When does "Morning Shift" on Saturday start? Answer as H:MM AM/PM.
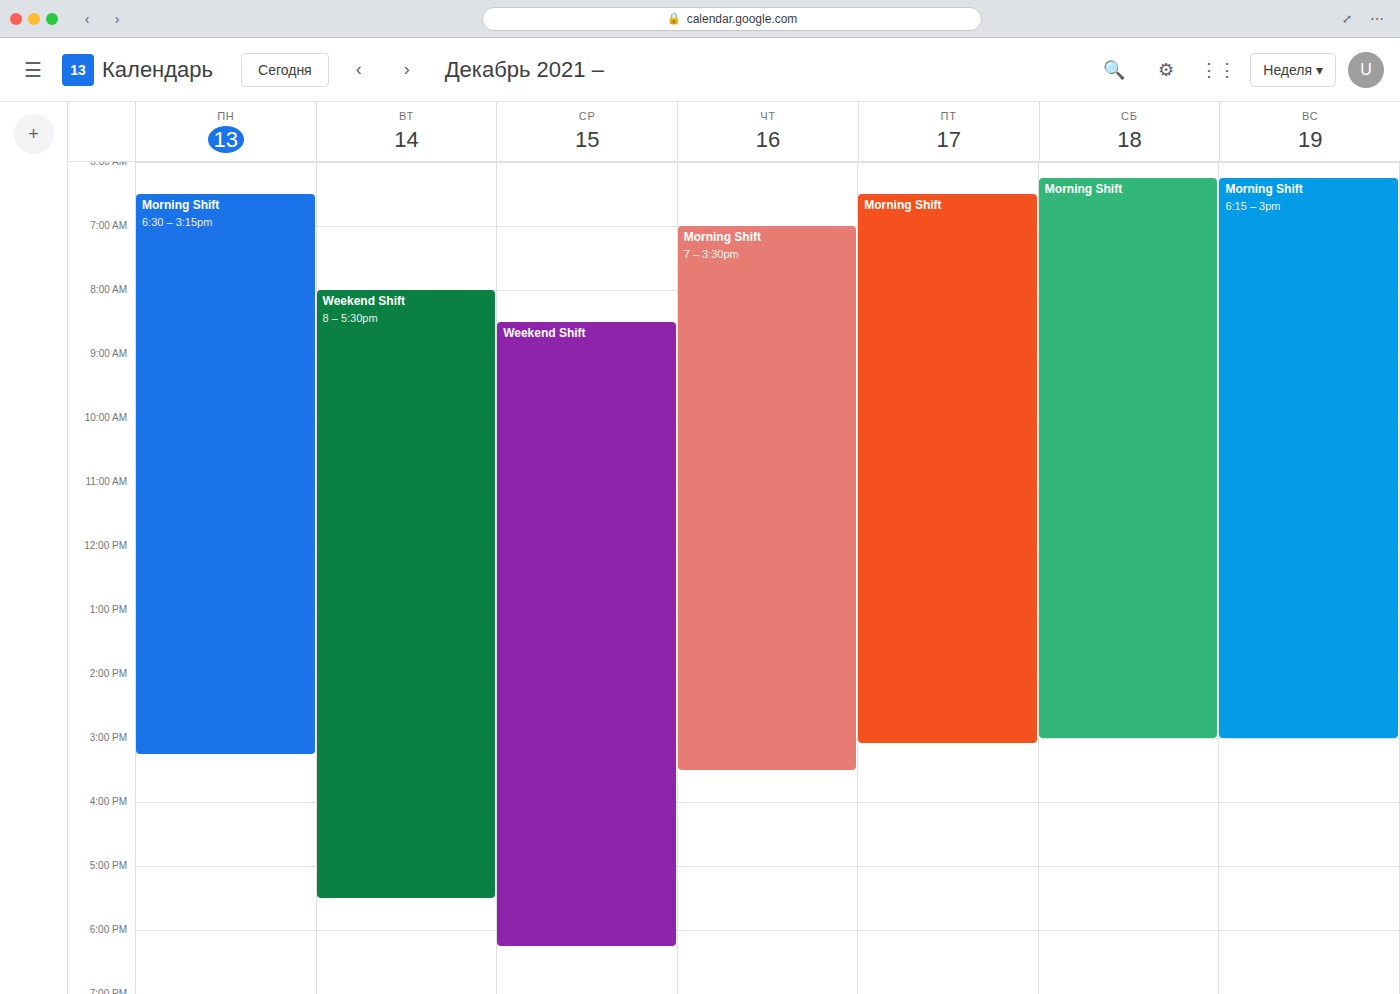
6:15 AM